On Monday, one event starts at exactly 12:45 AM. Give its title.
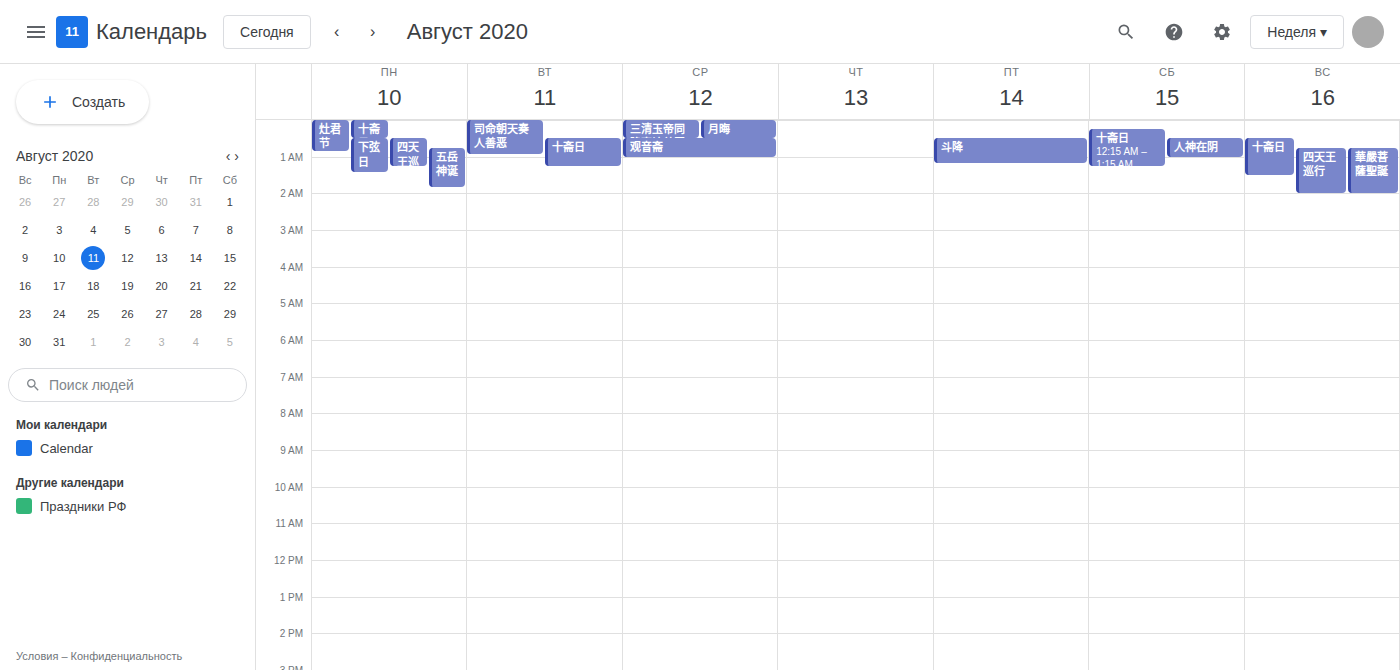
"五岳神诞"